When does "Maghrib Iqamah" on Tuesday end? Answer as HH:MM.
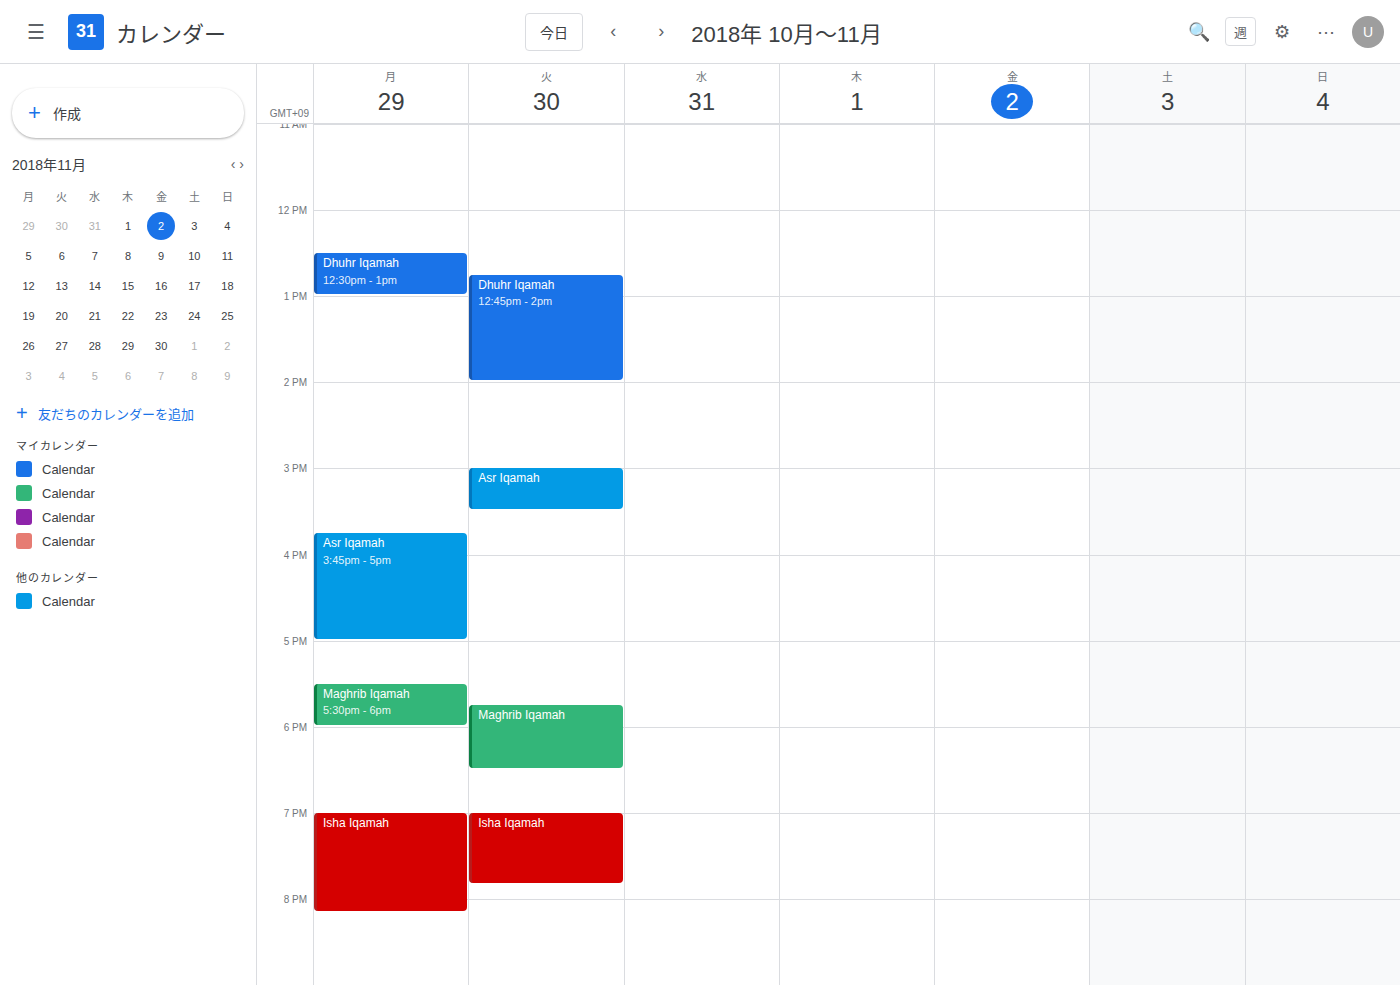
18:30